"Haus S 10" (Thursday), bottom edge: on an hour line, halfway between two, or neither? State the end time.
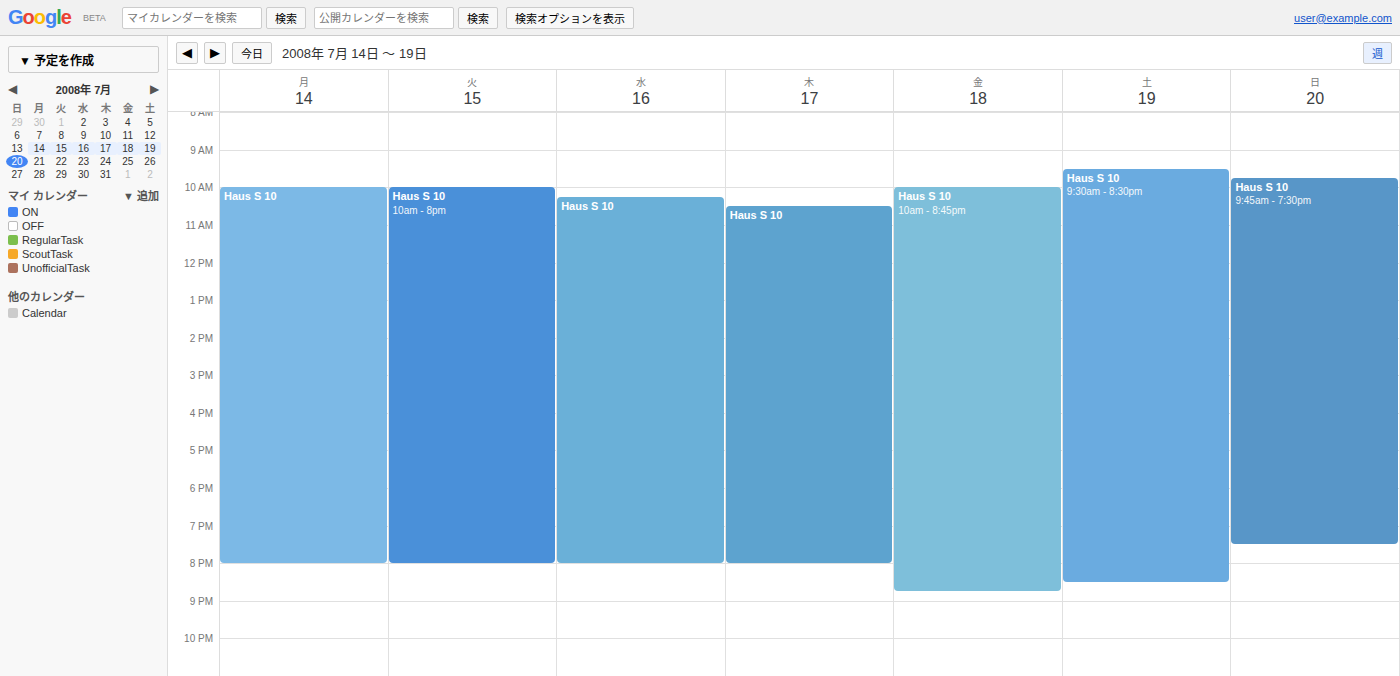
8:00 PM -- exactly on the 8 PM line.